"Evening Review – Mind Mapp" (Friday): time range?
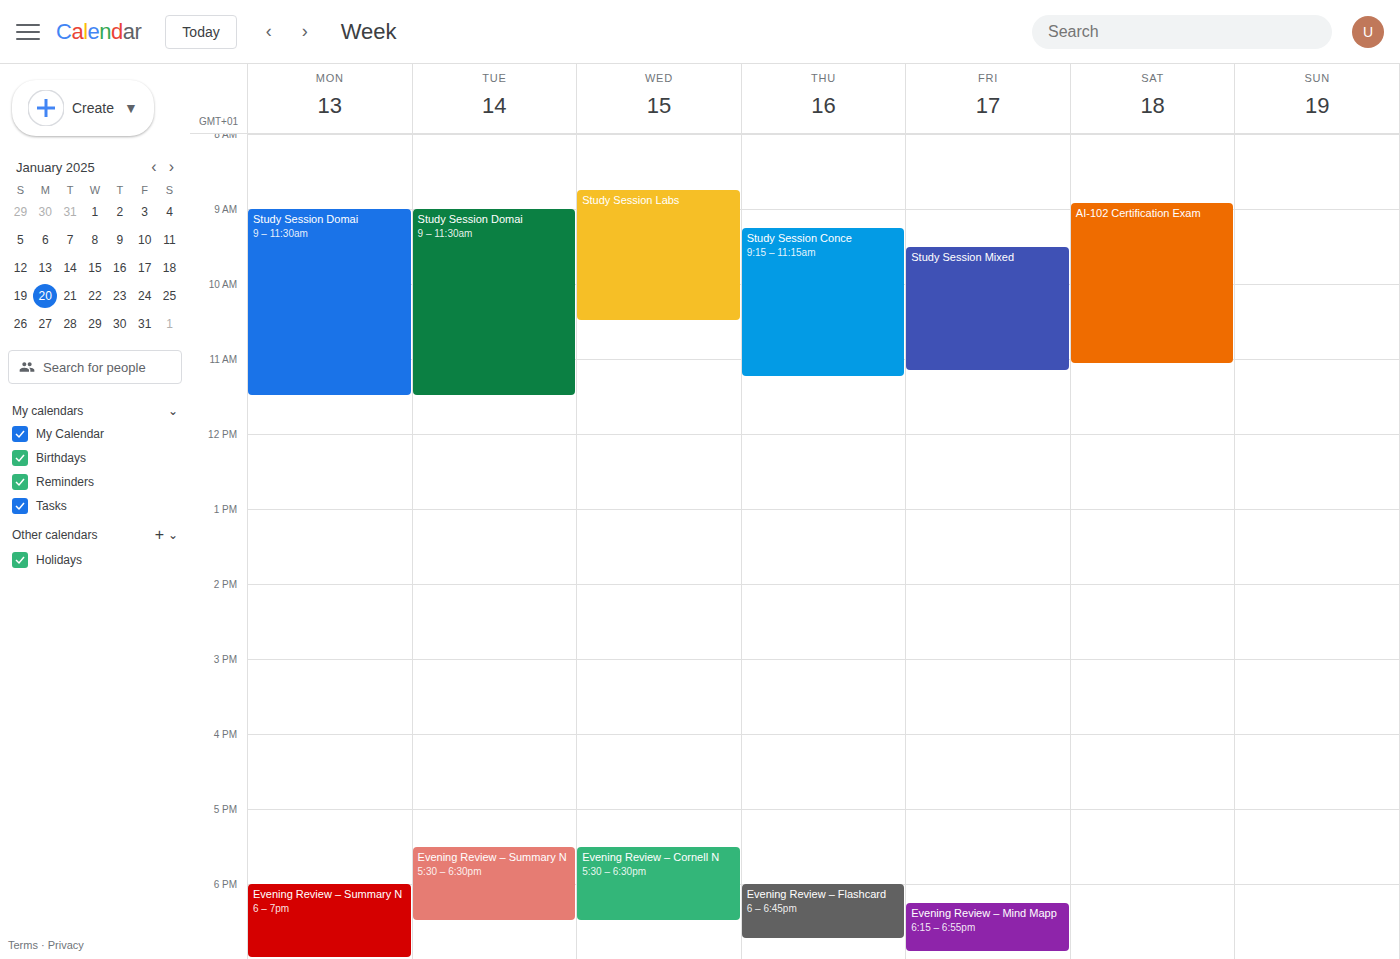
18:15 to 18:55